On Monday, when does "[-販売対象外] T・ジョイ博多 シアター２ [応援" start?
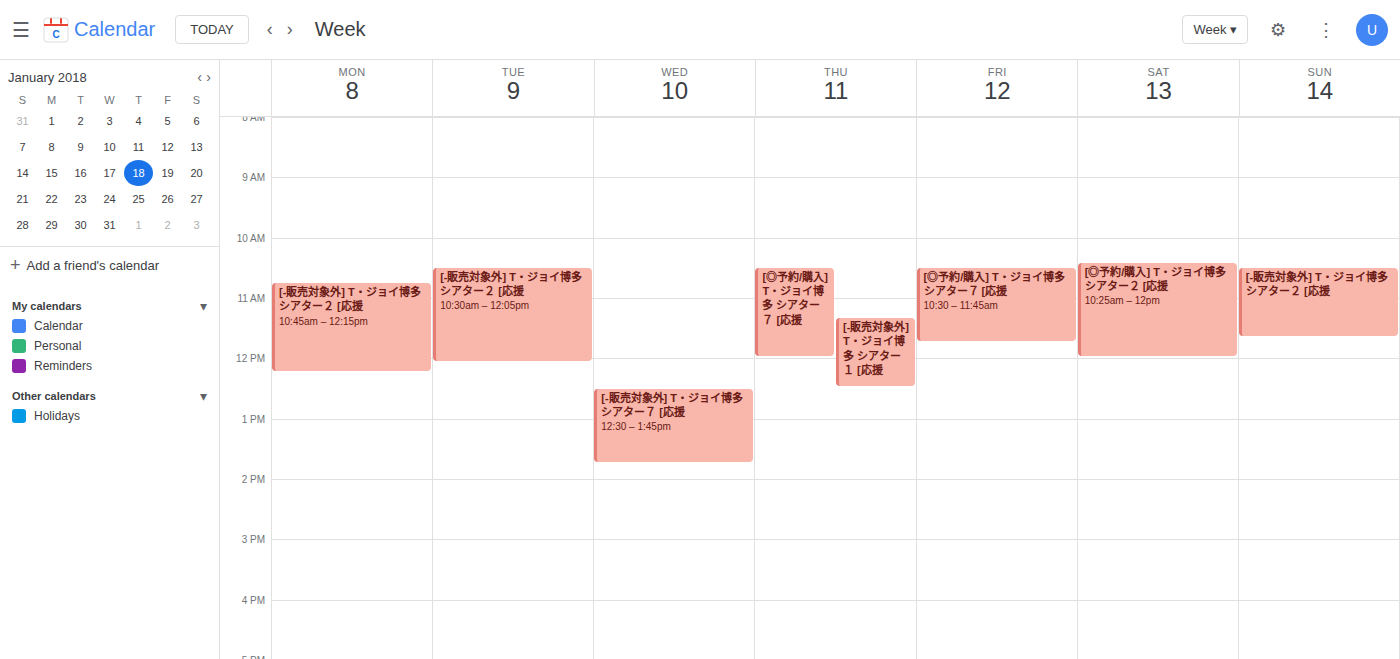
10:45 AM